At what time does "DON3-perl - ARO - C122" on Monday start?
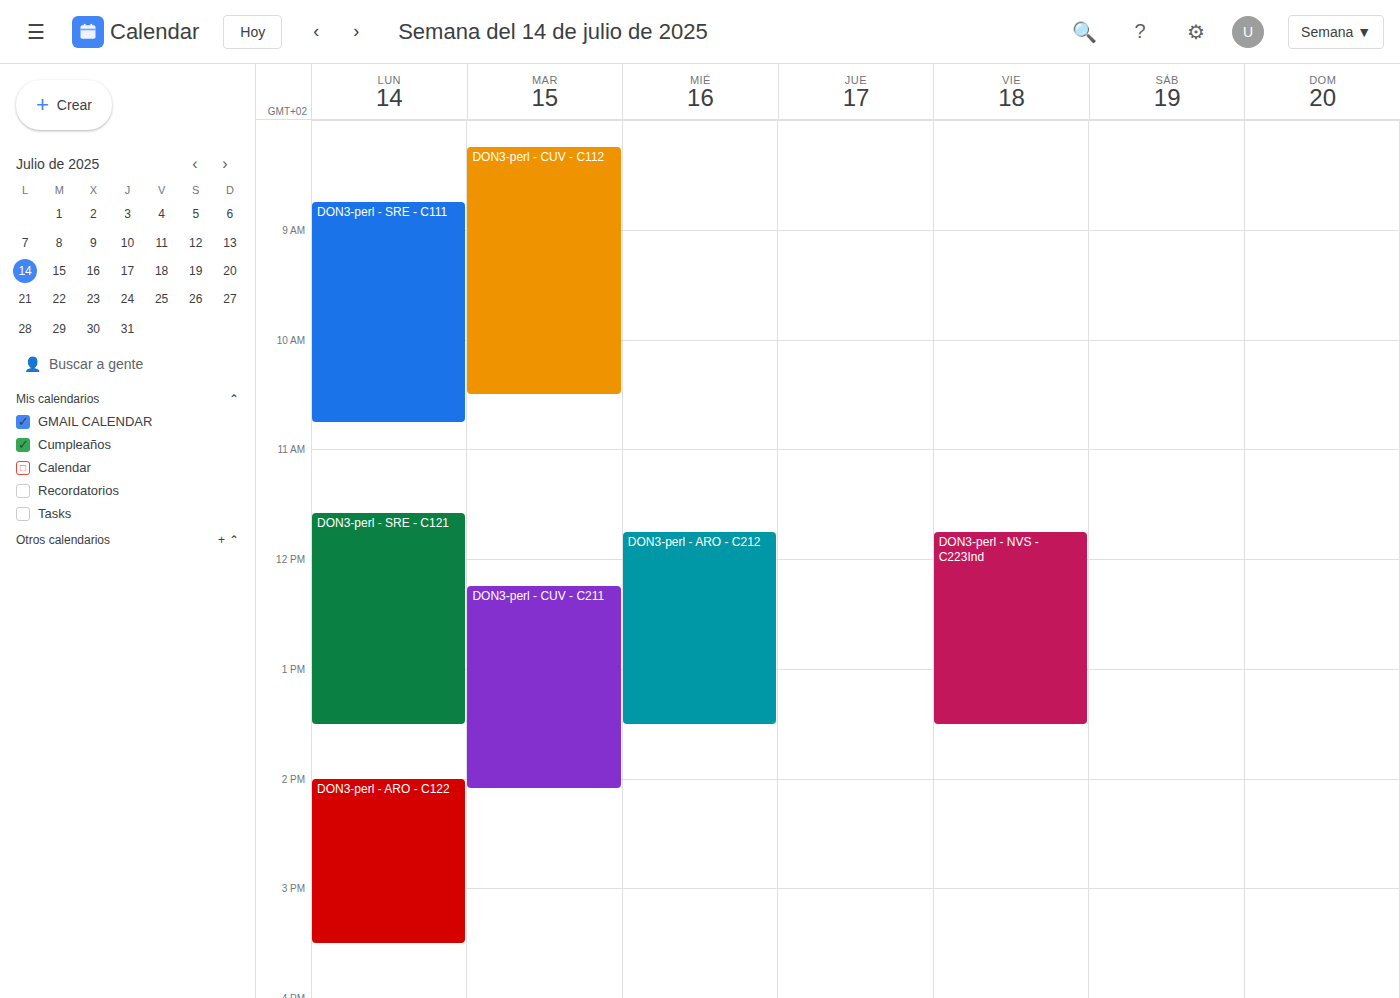
2:00 PM